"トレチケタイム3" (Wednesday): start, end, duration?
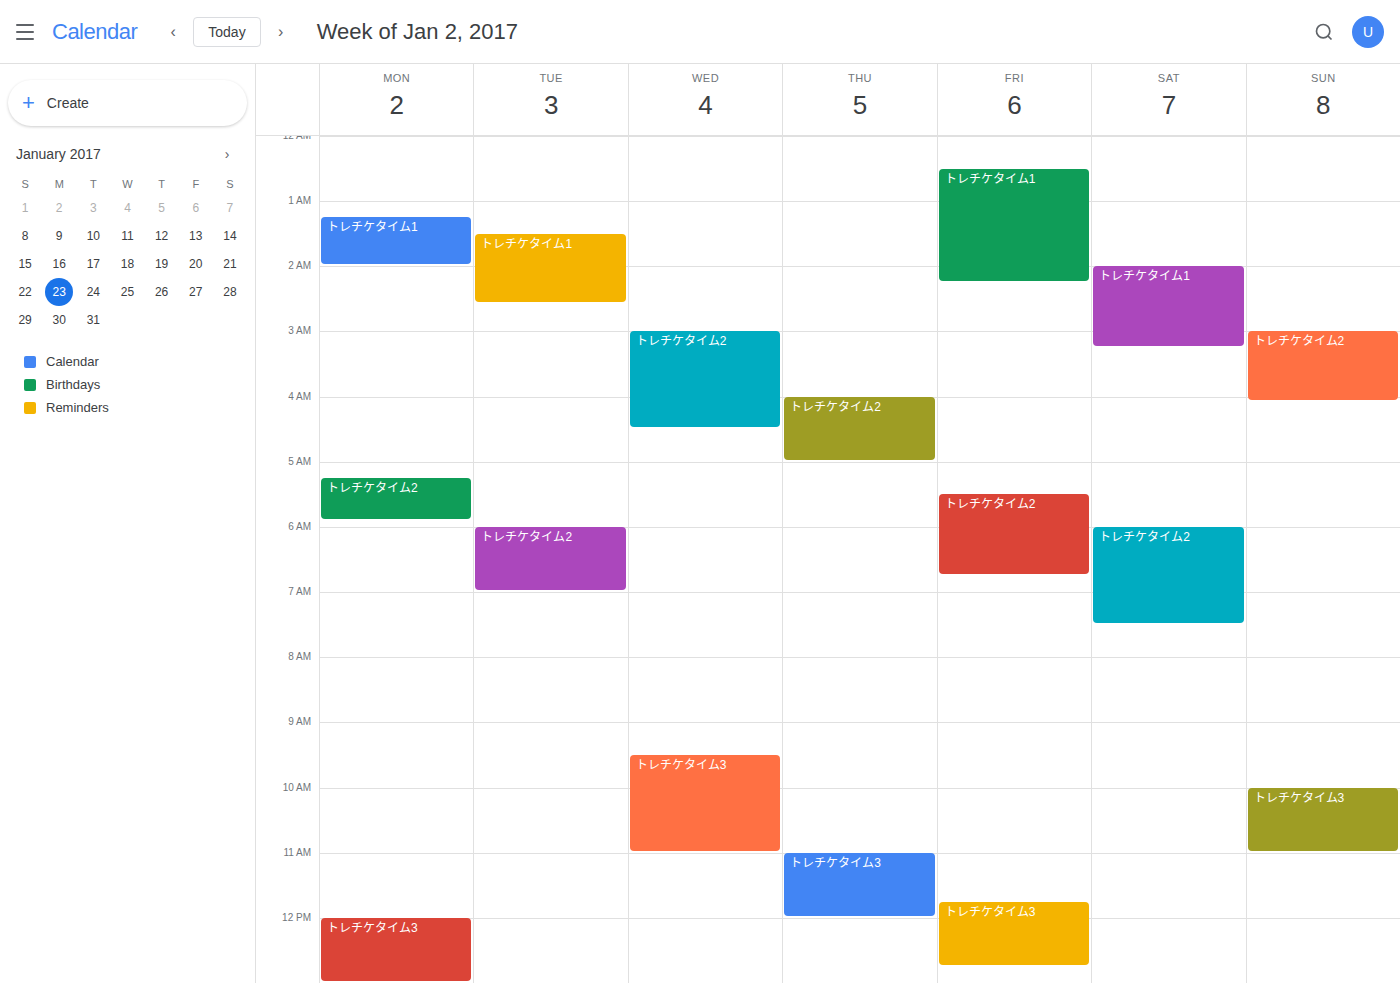
9:30 AM to 11:00 AM, 1 hour 30 minutes